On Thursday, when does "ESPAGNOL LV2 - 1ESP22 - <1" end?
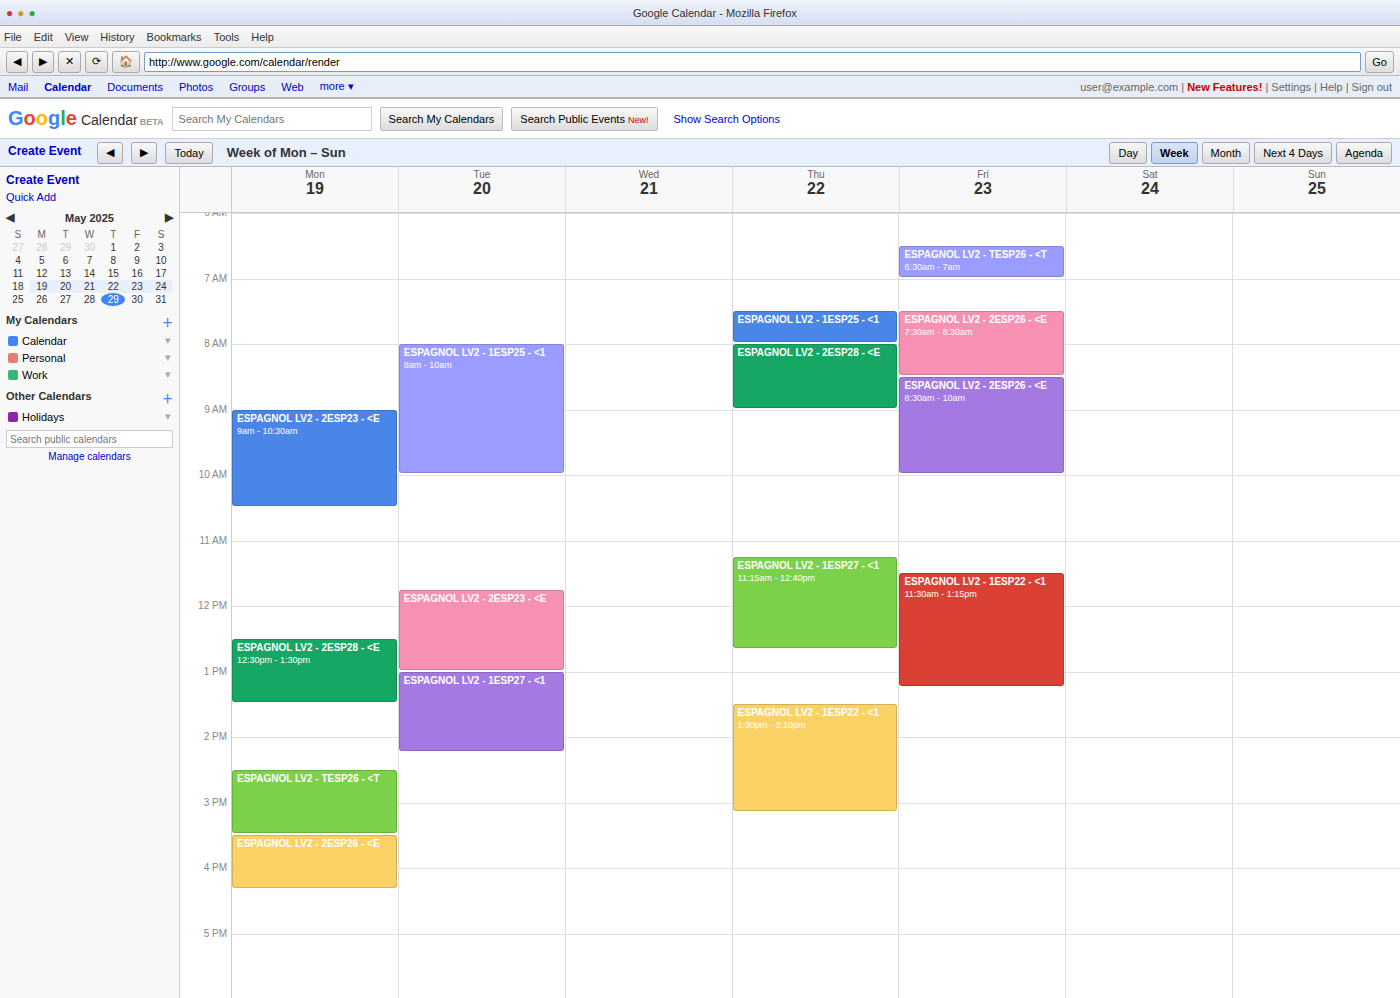
15:10